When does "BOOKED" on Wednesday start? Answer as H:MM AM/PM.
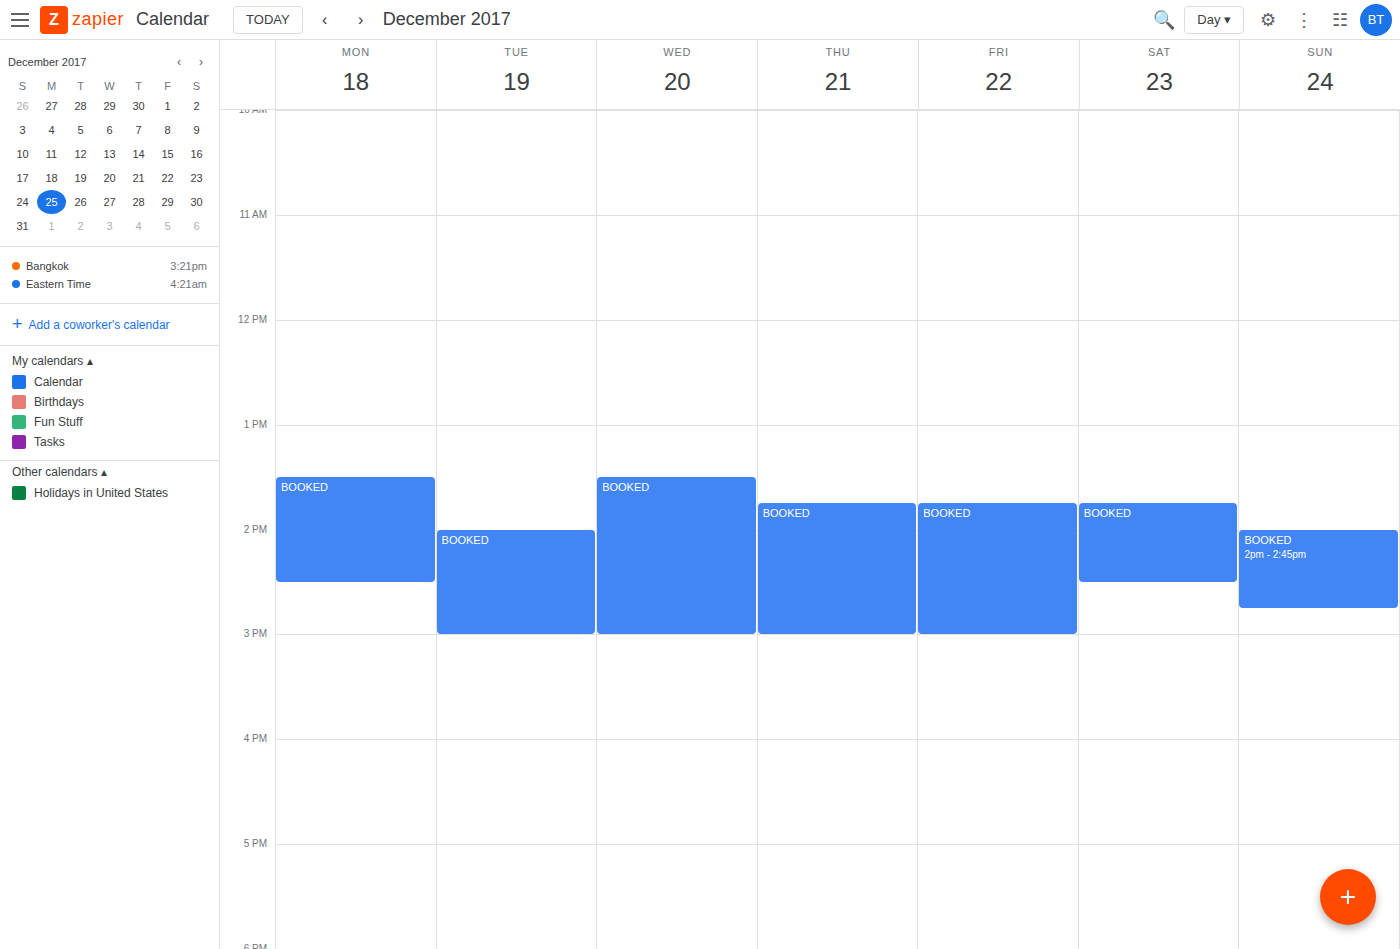
1:30 PM